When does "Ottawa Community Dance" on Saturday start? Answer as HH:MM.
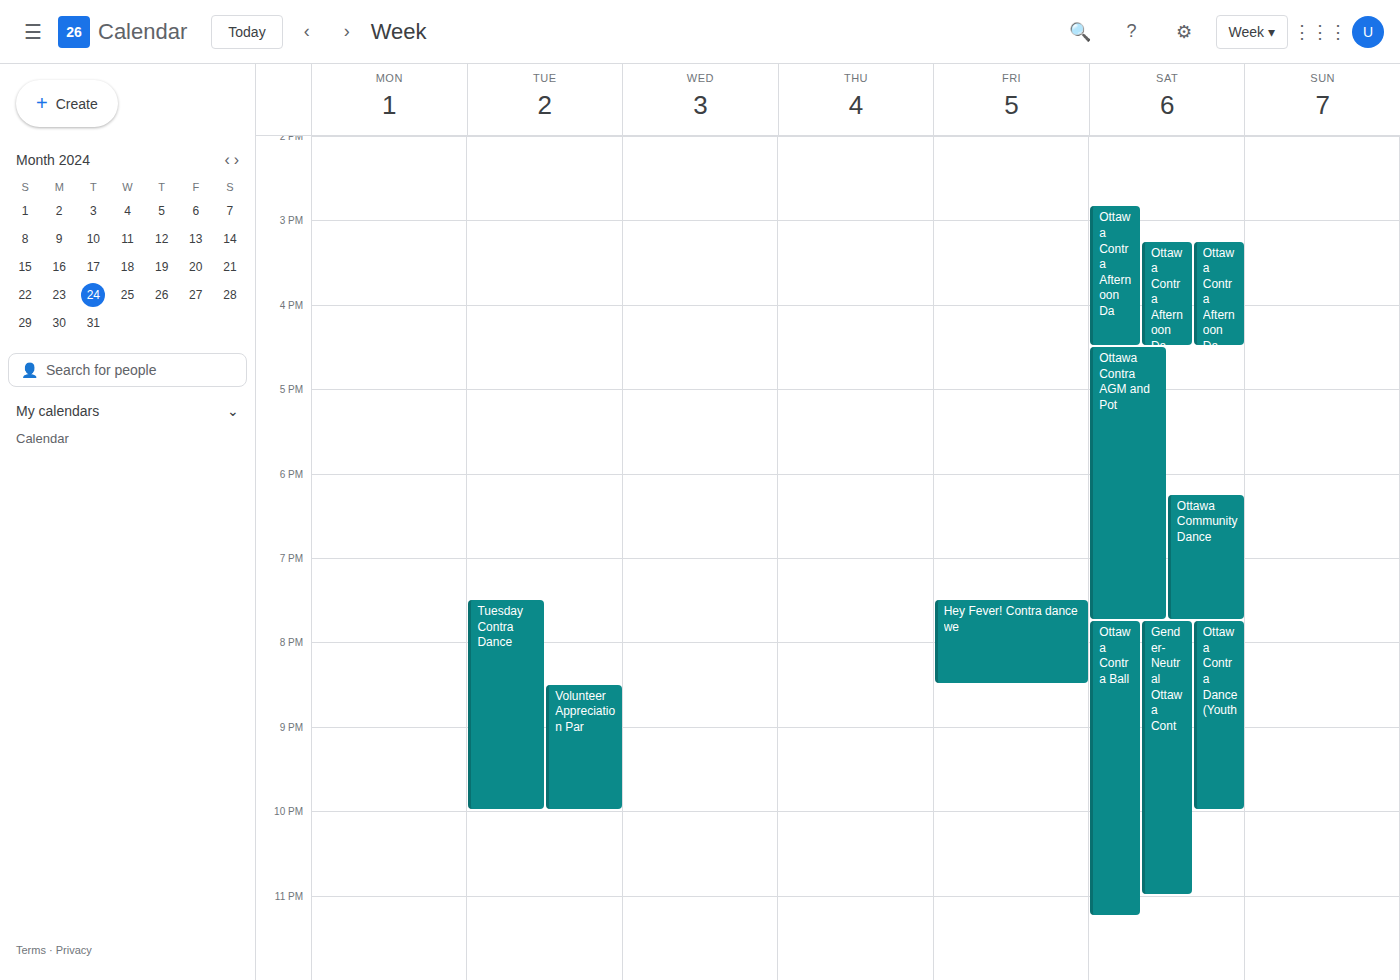
18:15